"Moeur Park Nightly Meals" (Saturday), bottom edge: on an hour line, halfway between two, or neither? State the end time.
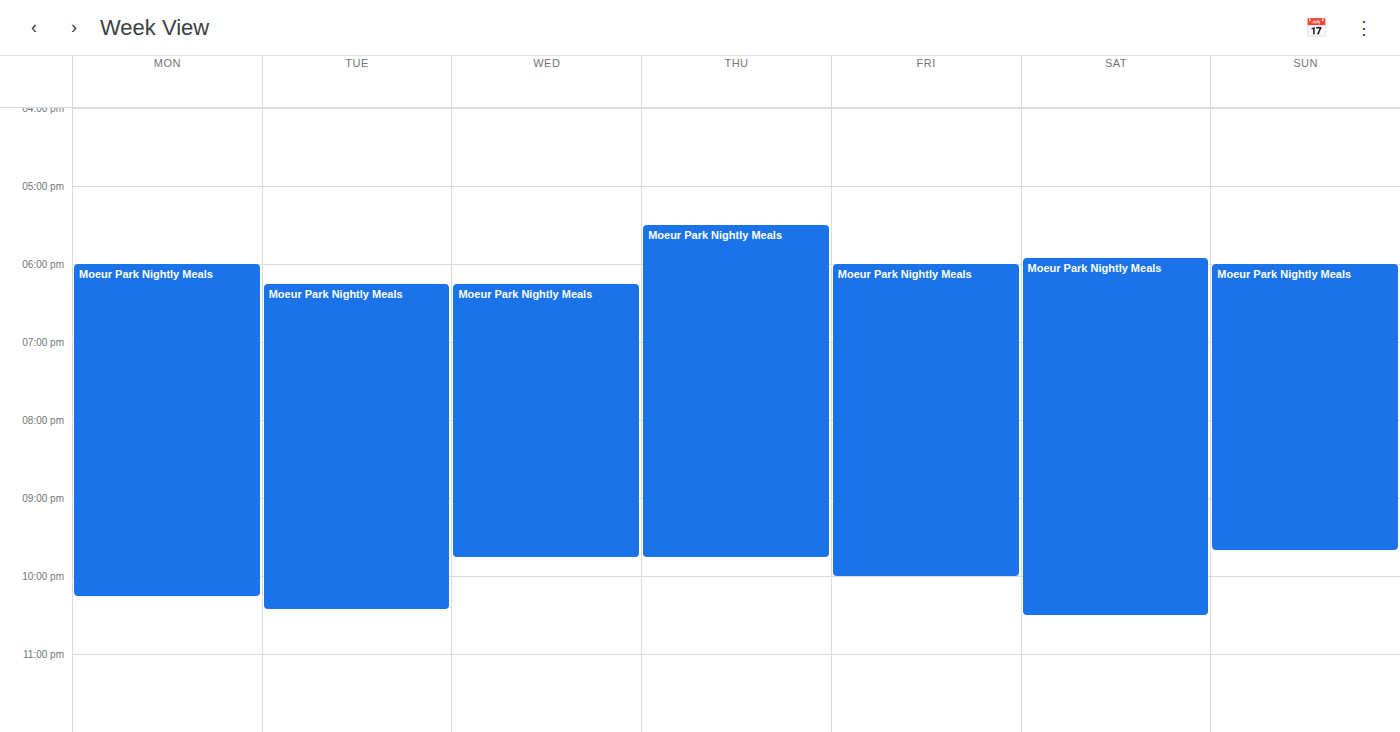
10:30 PM -- halfway between the 10 PM and 11 PM lines.